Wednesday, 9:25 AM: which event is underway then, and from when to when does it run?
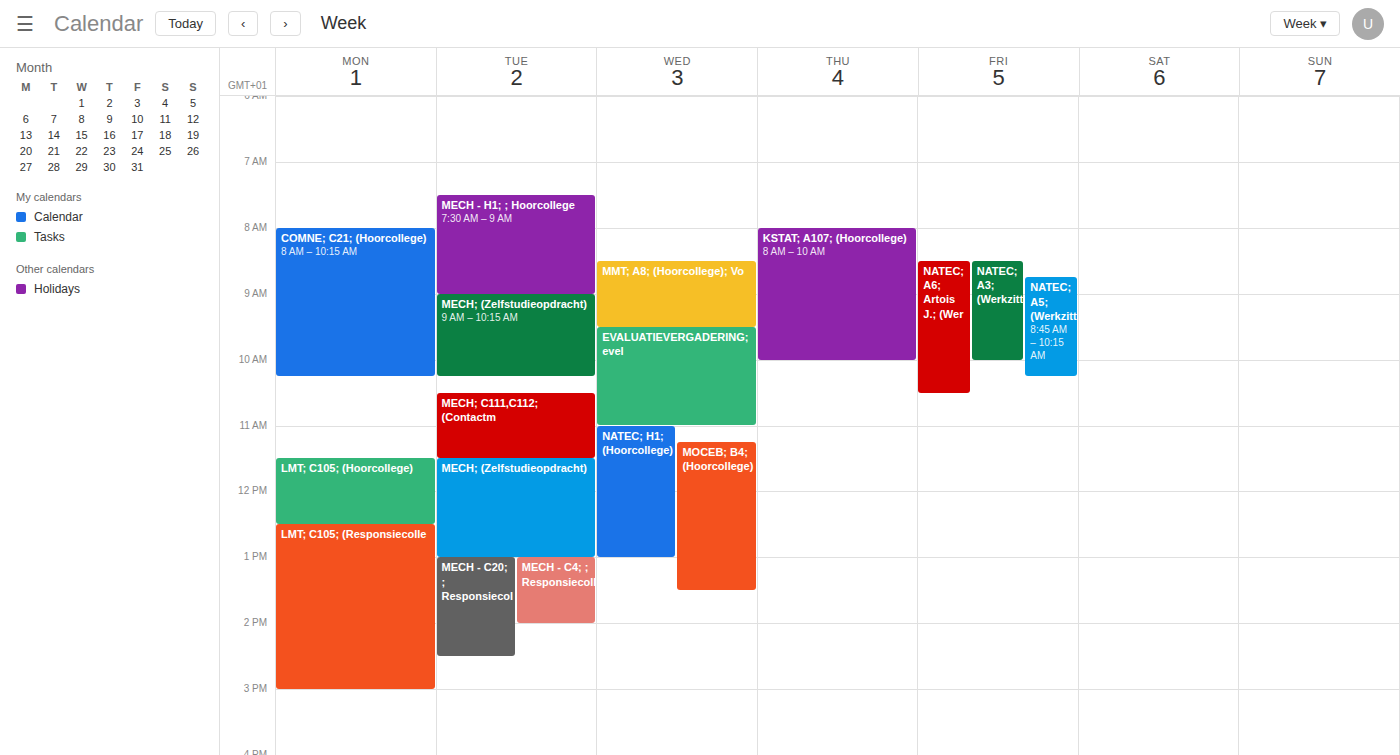
"MMT; A8; (Hoorcollege); Vo", 8:30 AM to 9:30 AM